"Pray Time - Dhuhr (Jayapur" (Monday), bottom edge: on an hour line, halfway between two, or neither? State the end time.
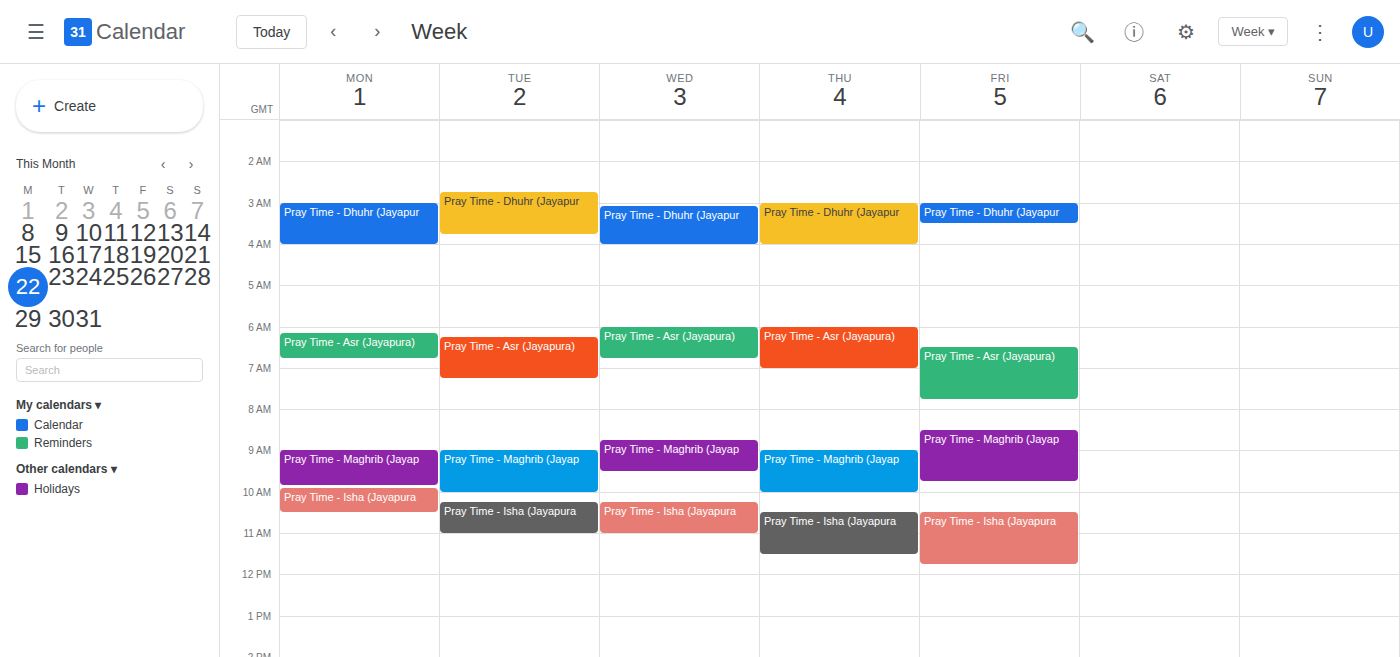
4:00 AM -- exactly on the 4 AM line.